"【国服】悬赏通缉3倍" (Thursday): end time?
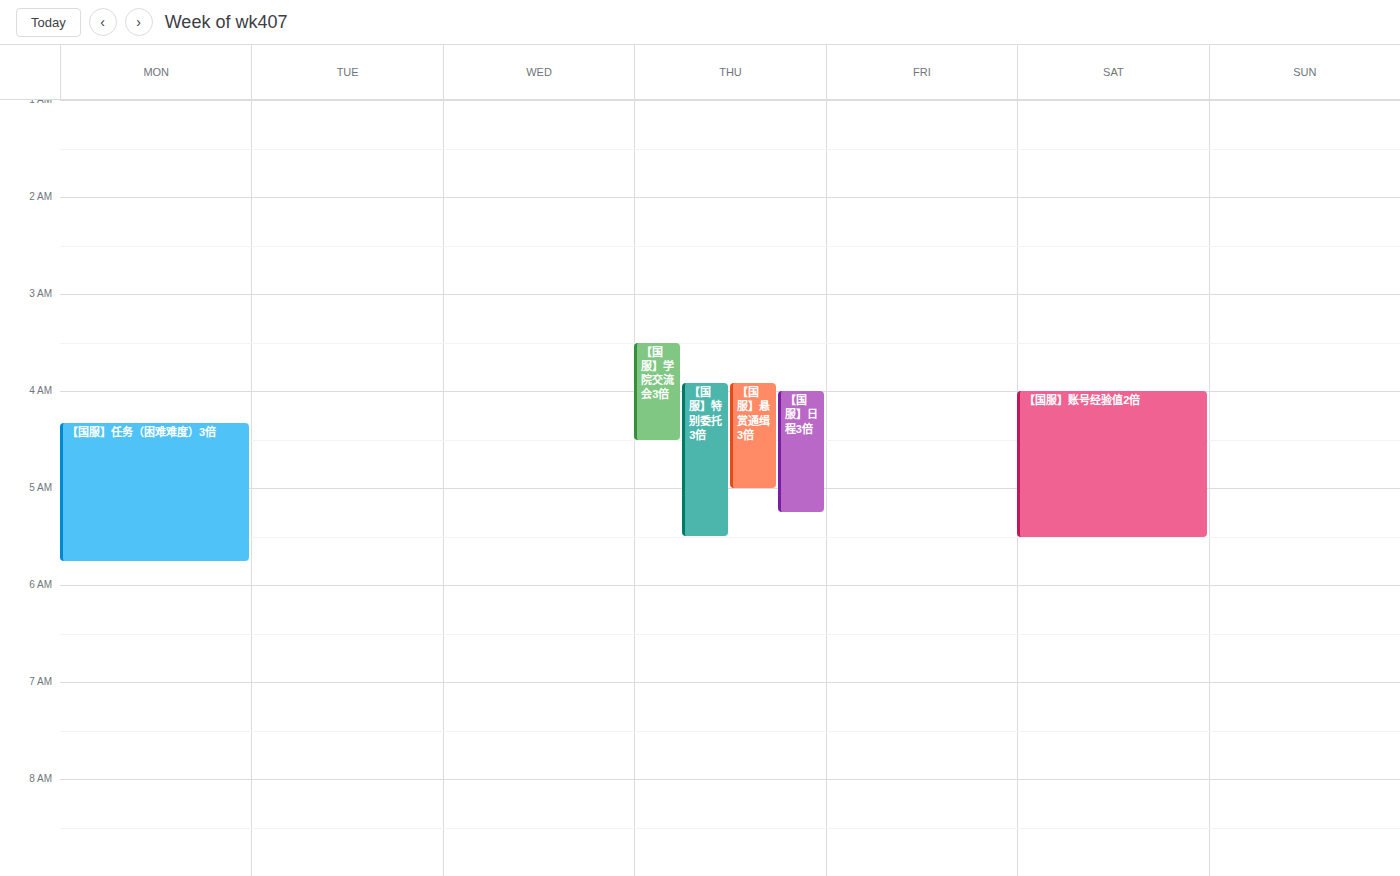
5:00 AM